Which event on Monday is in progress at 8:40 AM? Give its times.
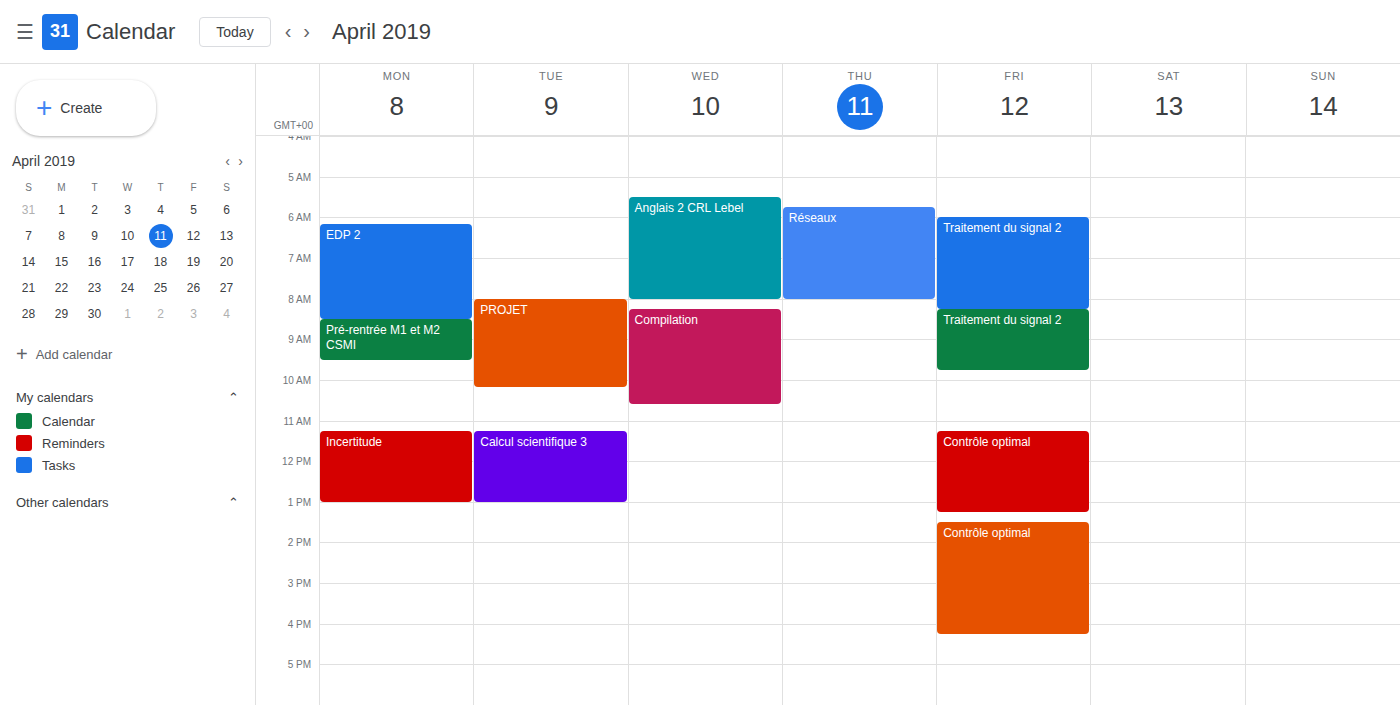
"Pré-rentrée M1 et M2 CSMI", 8:30 AM to 9:30 AM